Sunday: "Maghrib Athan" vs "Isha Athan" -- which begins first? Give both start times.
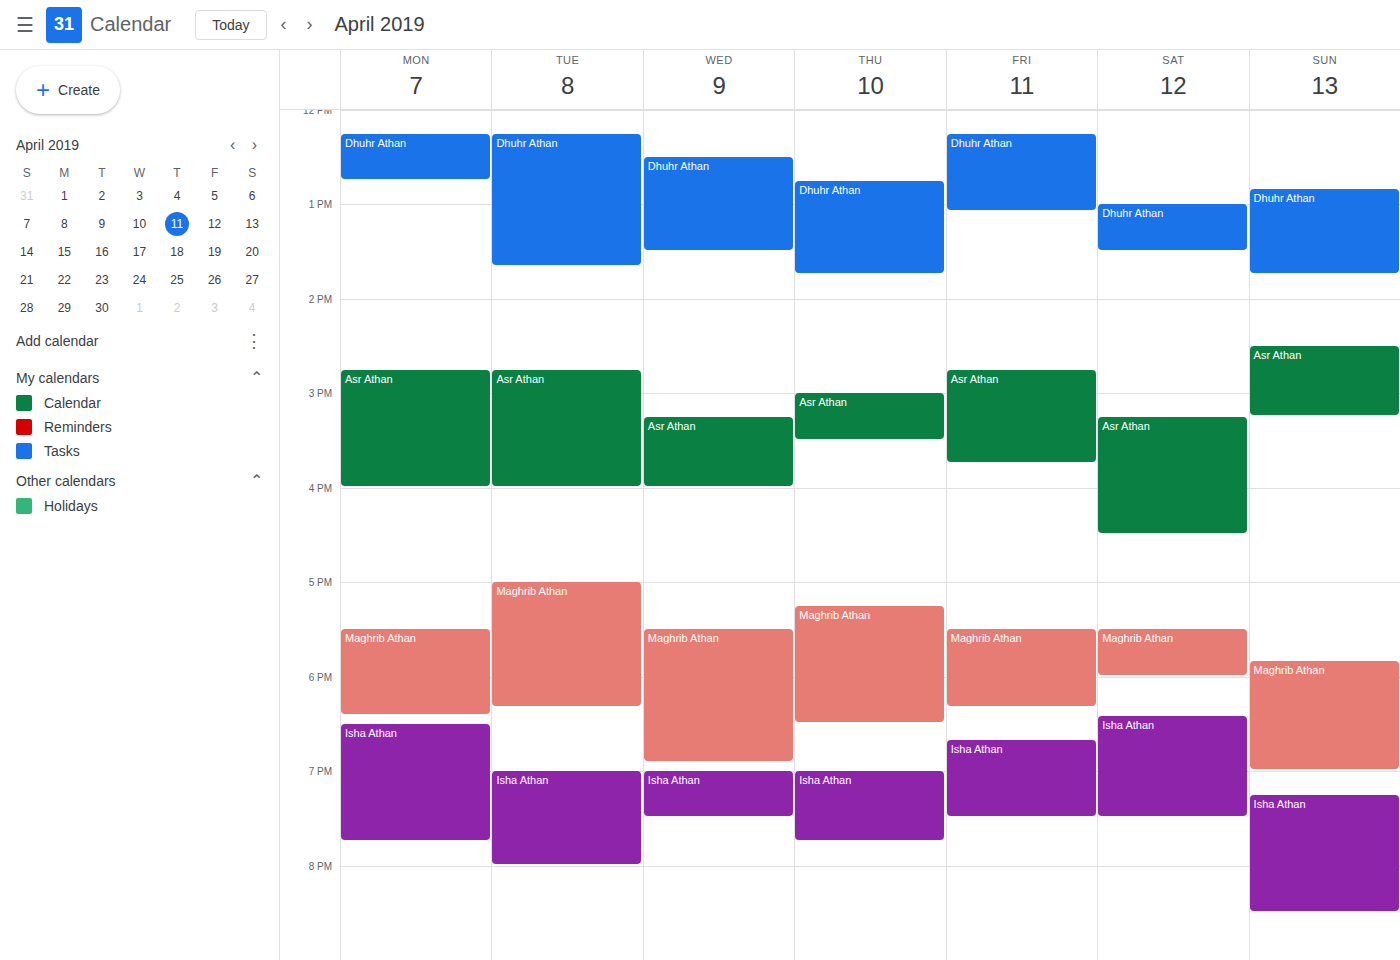
"Maghrib Athan" 5:50 PM; "Isha Athan" 7:15 PM.